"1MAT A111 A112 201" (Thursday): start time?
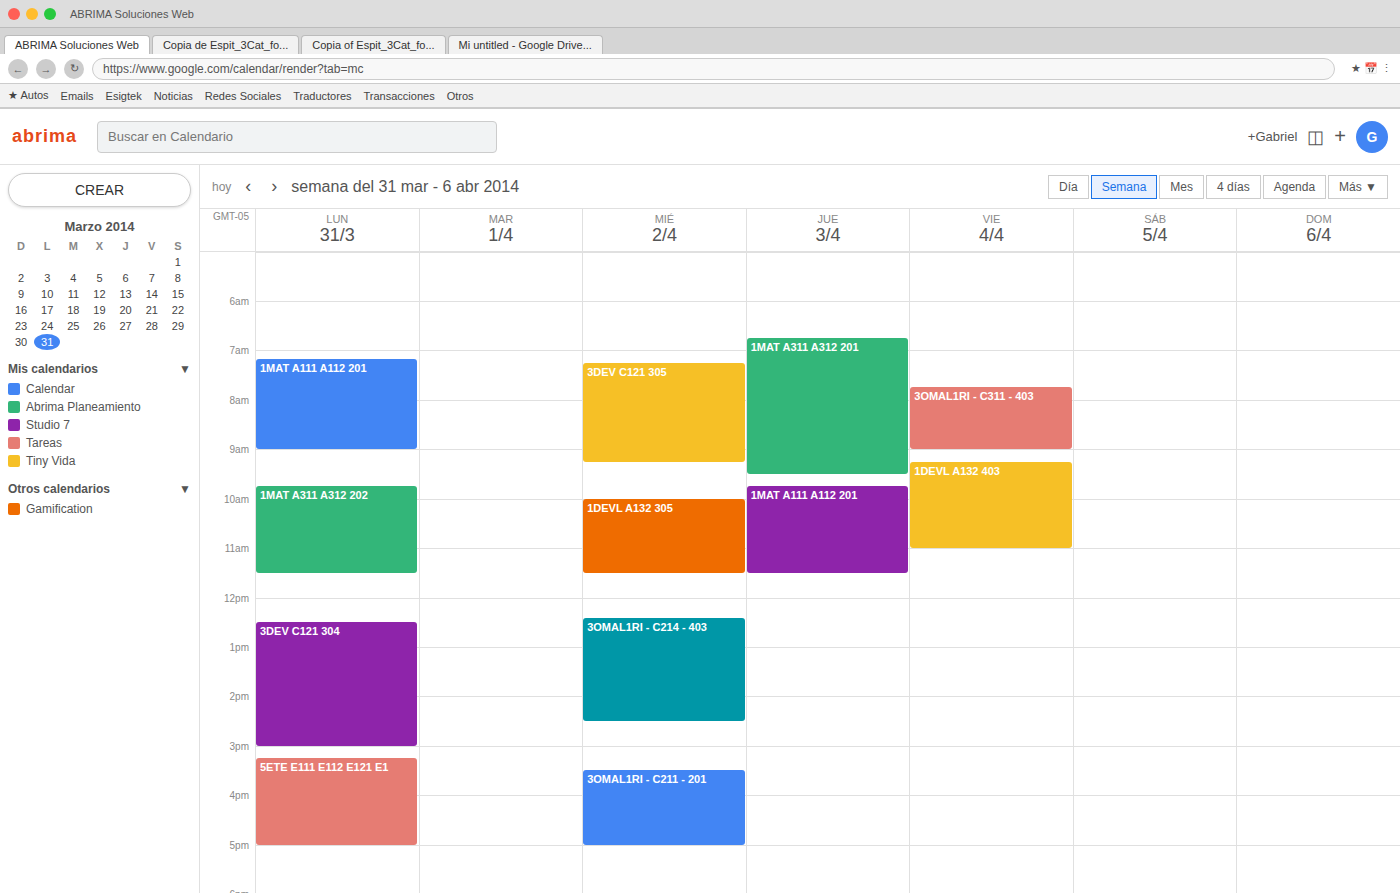
9:45 AM